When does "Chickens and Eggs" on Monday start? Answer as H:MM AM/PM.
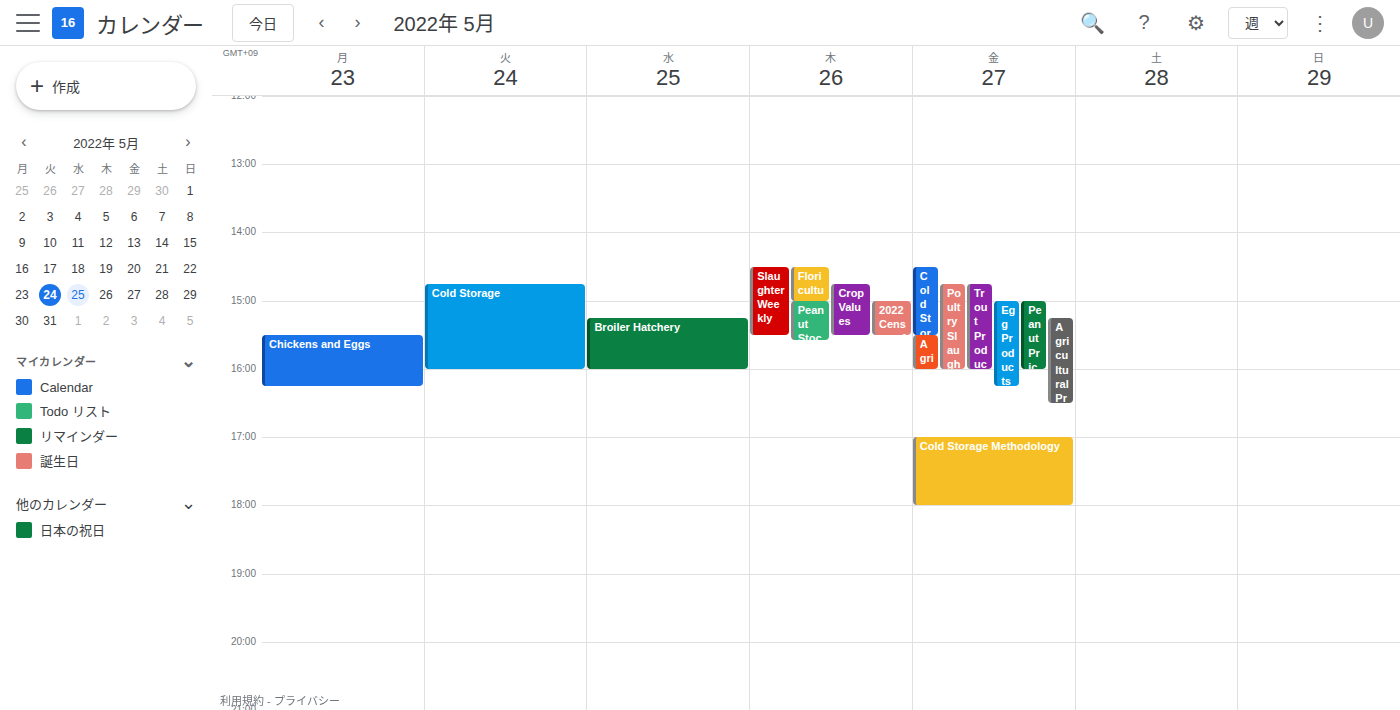
3:30 PM